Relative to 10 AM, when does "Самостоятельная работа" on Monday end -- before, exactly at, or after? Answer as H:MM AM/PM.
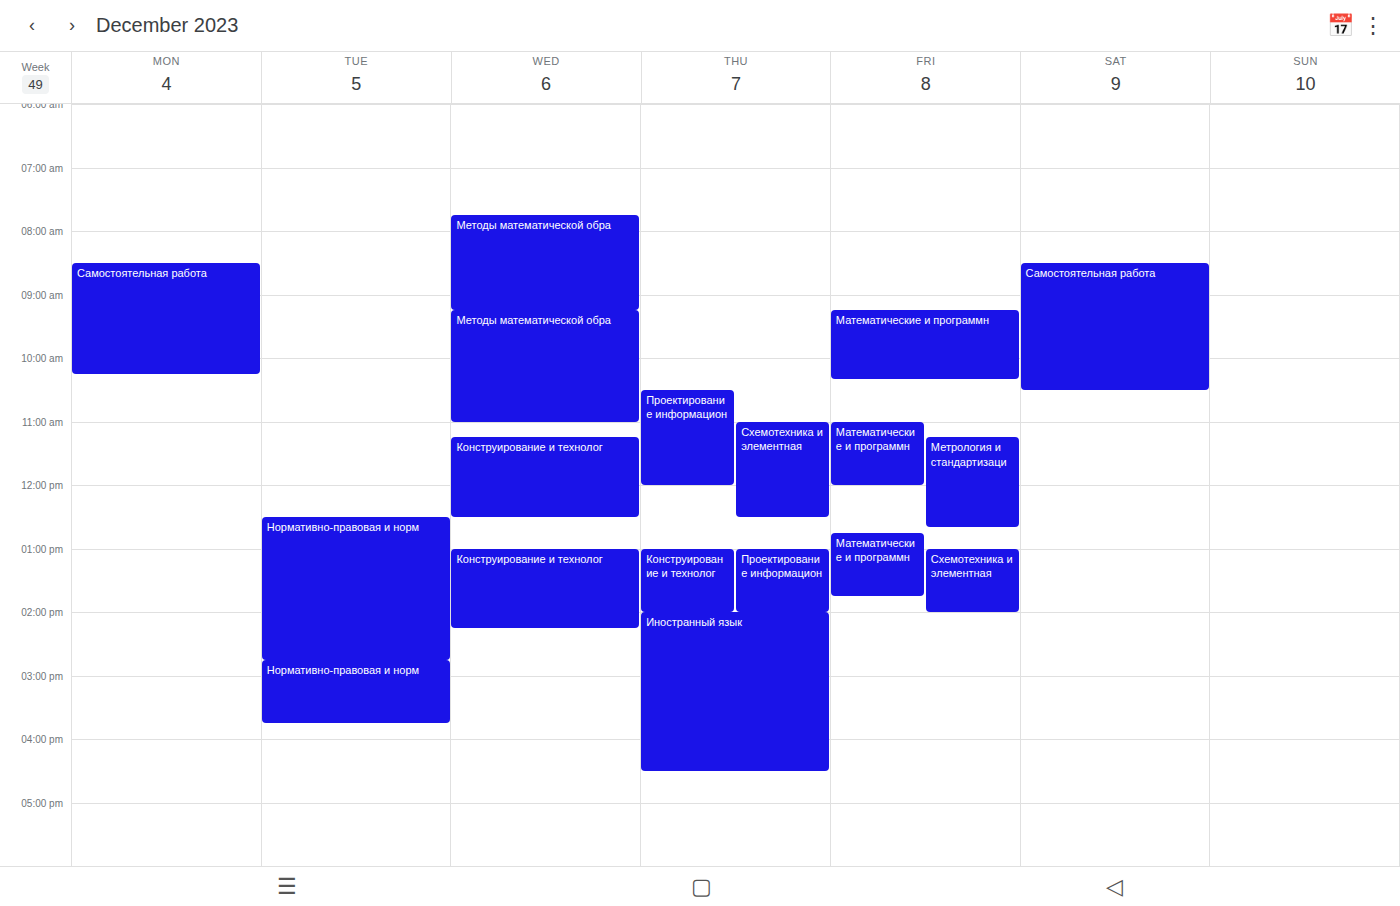
10:15 AM -- after 10 AM, 15 minutes below the 10 AM line.